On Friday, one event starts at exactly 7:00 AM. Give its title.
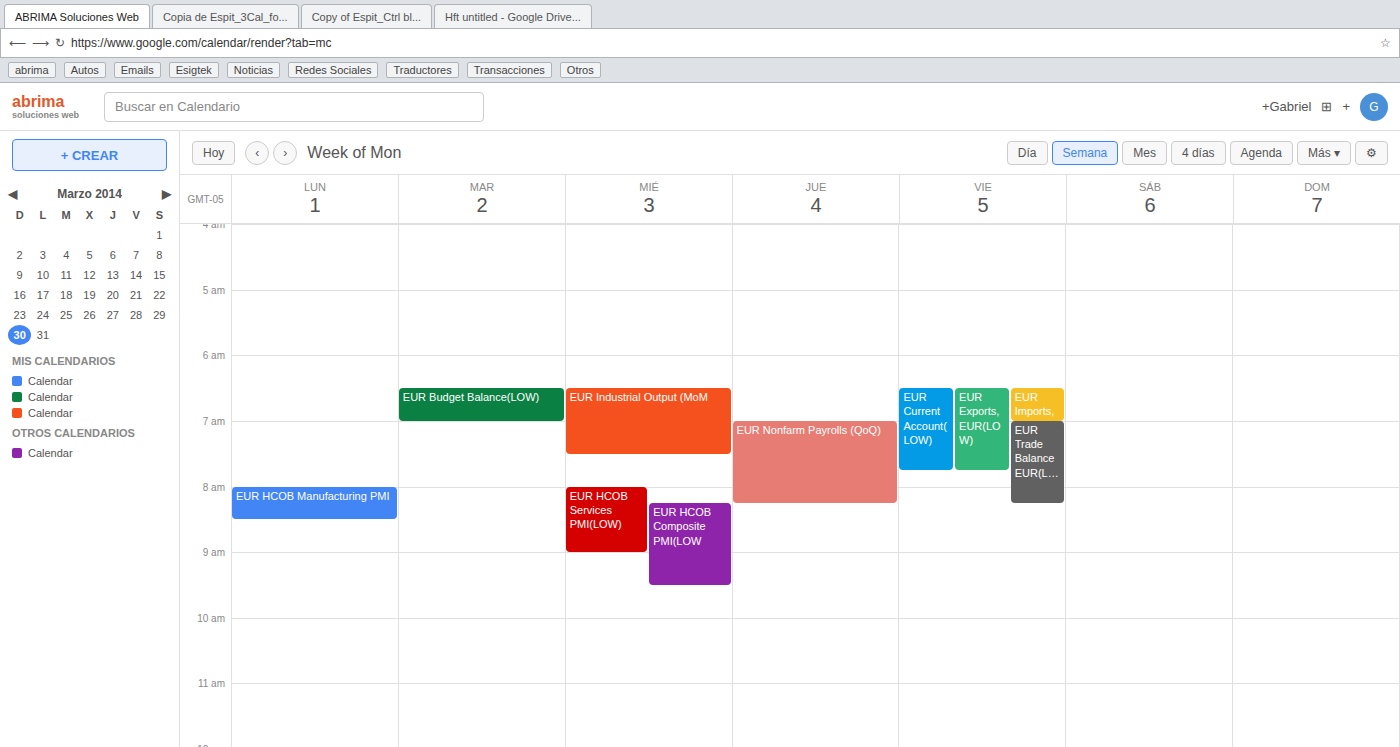
"EUR Trade Balance EUR(LOW)"